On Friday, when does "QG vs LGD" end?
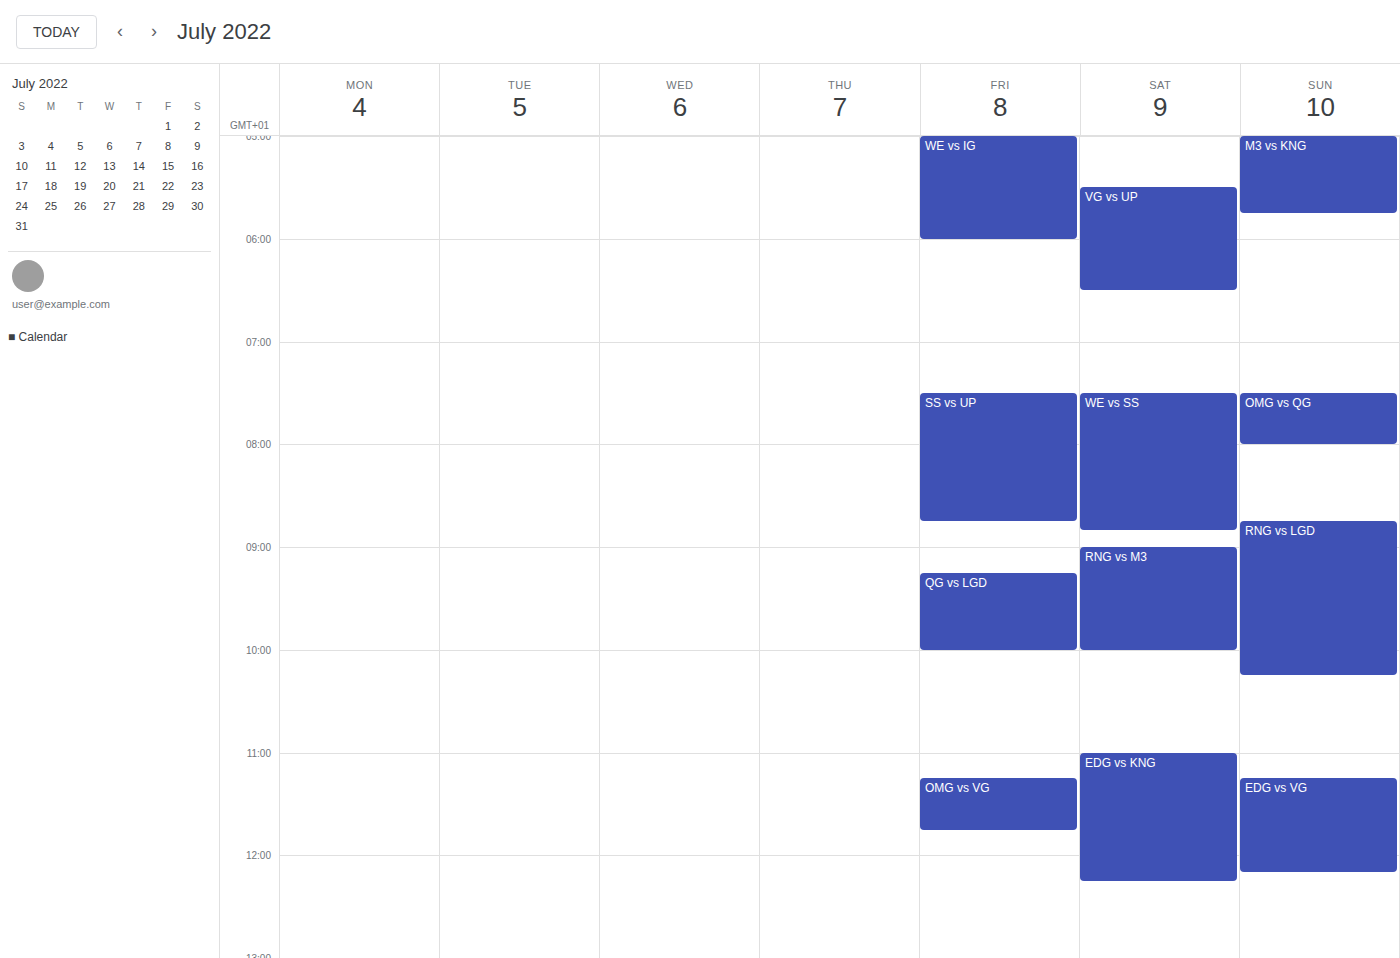
10:00 AM